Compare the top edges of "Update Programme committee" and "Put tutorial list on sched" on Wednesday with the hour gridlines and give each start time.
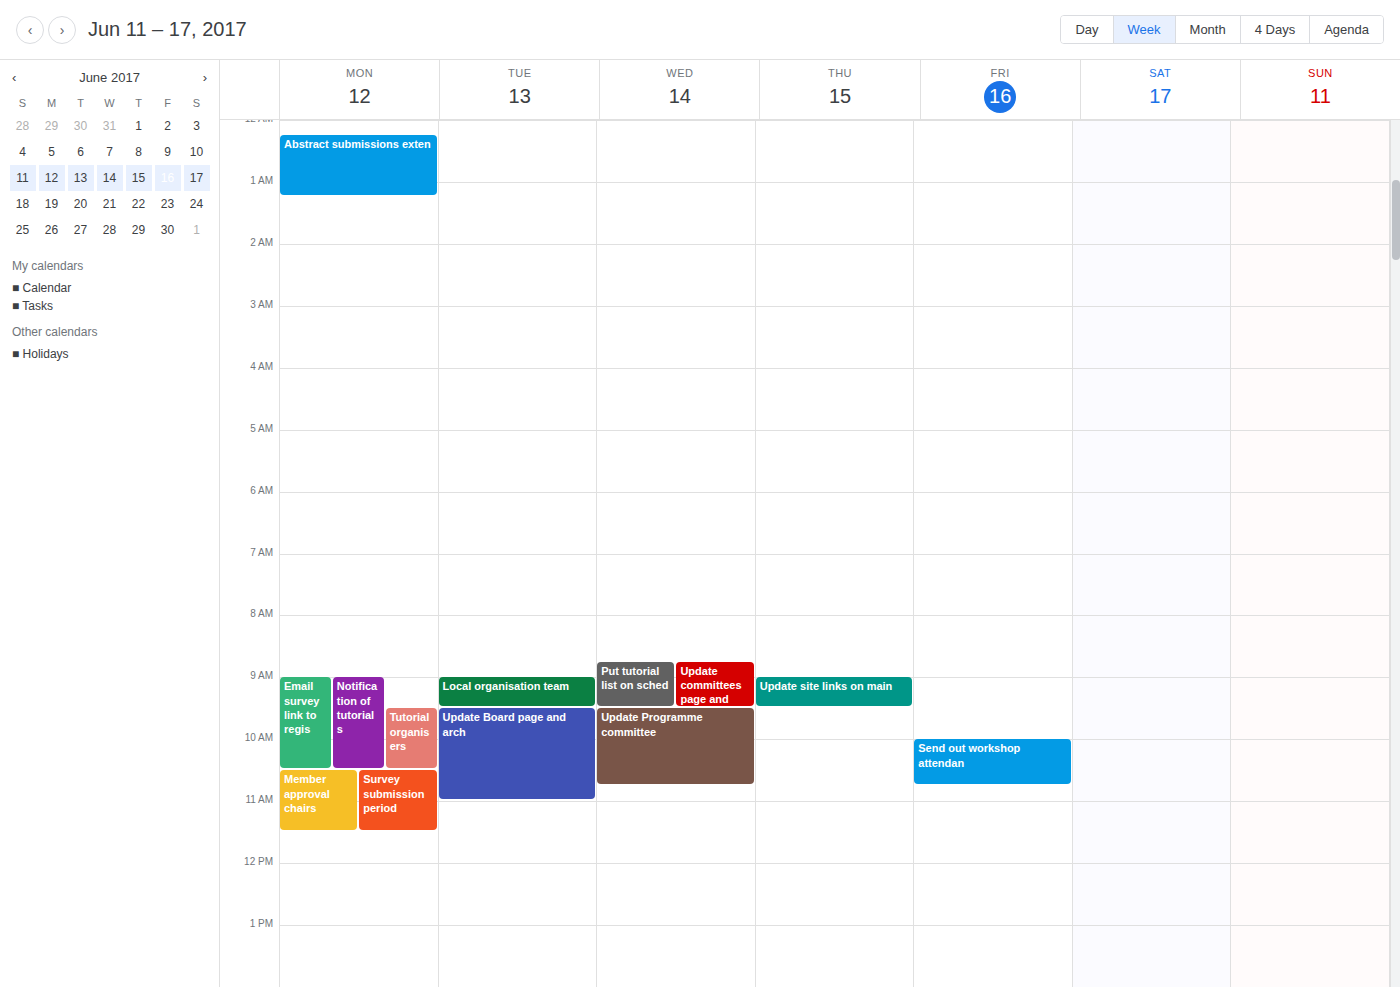
"Update Programme committee": 9:30 AM, halfway between the 9 AM and 10 AM lines. "Put tutorial list on sched": 8:45 AM, neither: three quarters of the way from the 8 AM line to the 9 AM line.